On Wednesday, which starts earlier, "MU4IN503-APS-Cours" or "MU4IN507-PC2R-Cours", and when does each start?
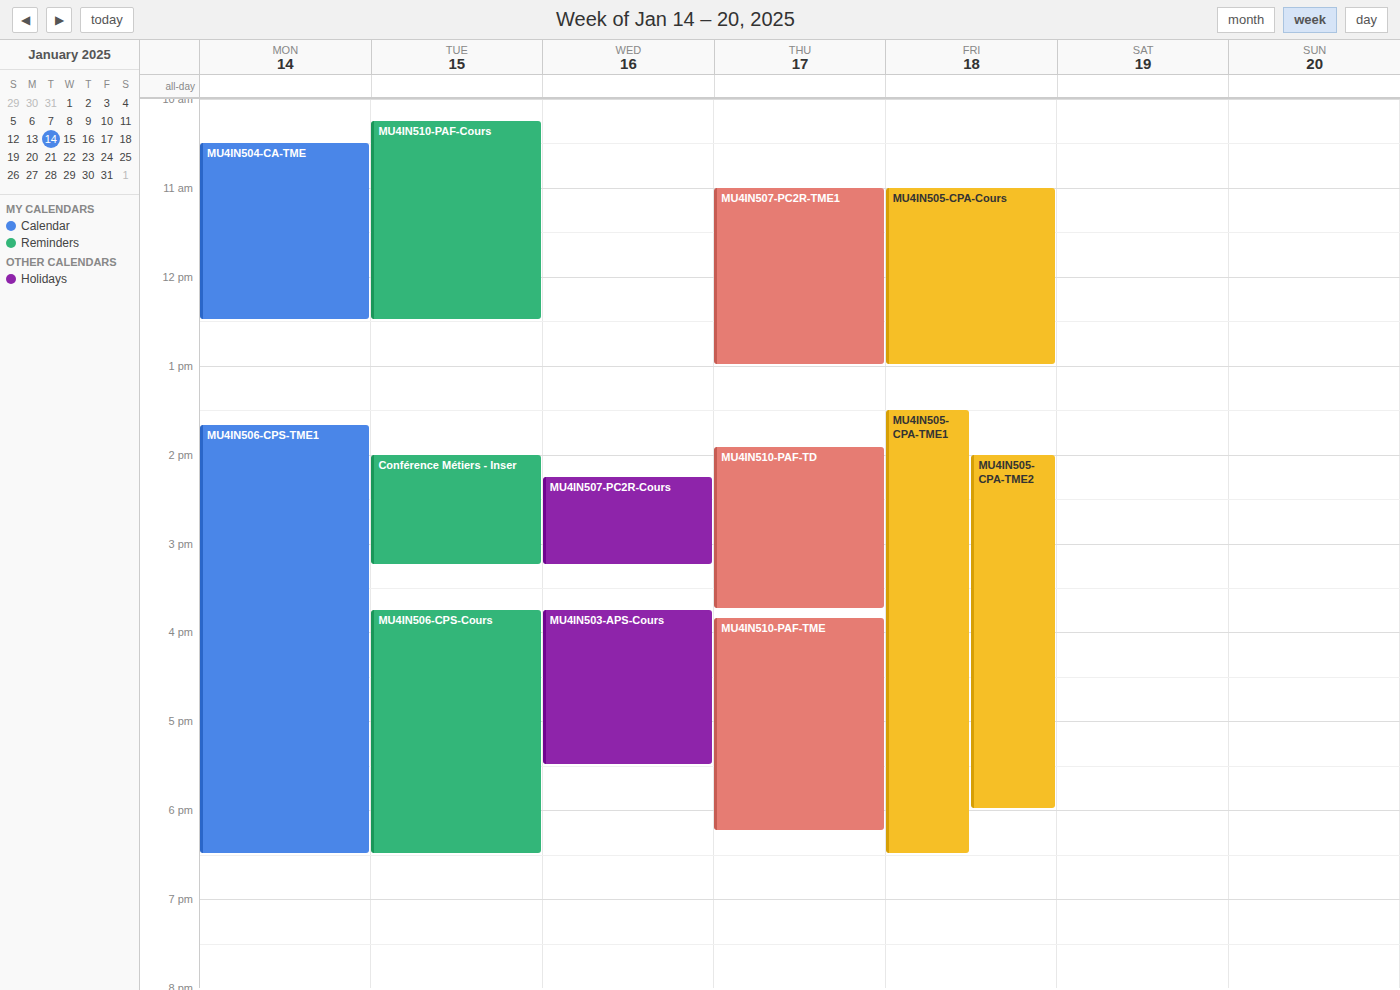
"MU4IN507-PC2R-Cours" 2:15 PM; "MU4IN503-APS-Cours" 3:45 PM.